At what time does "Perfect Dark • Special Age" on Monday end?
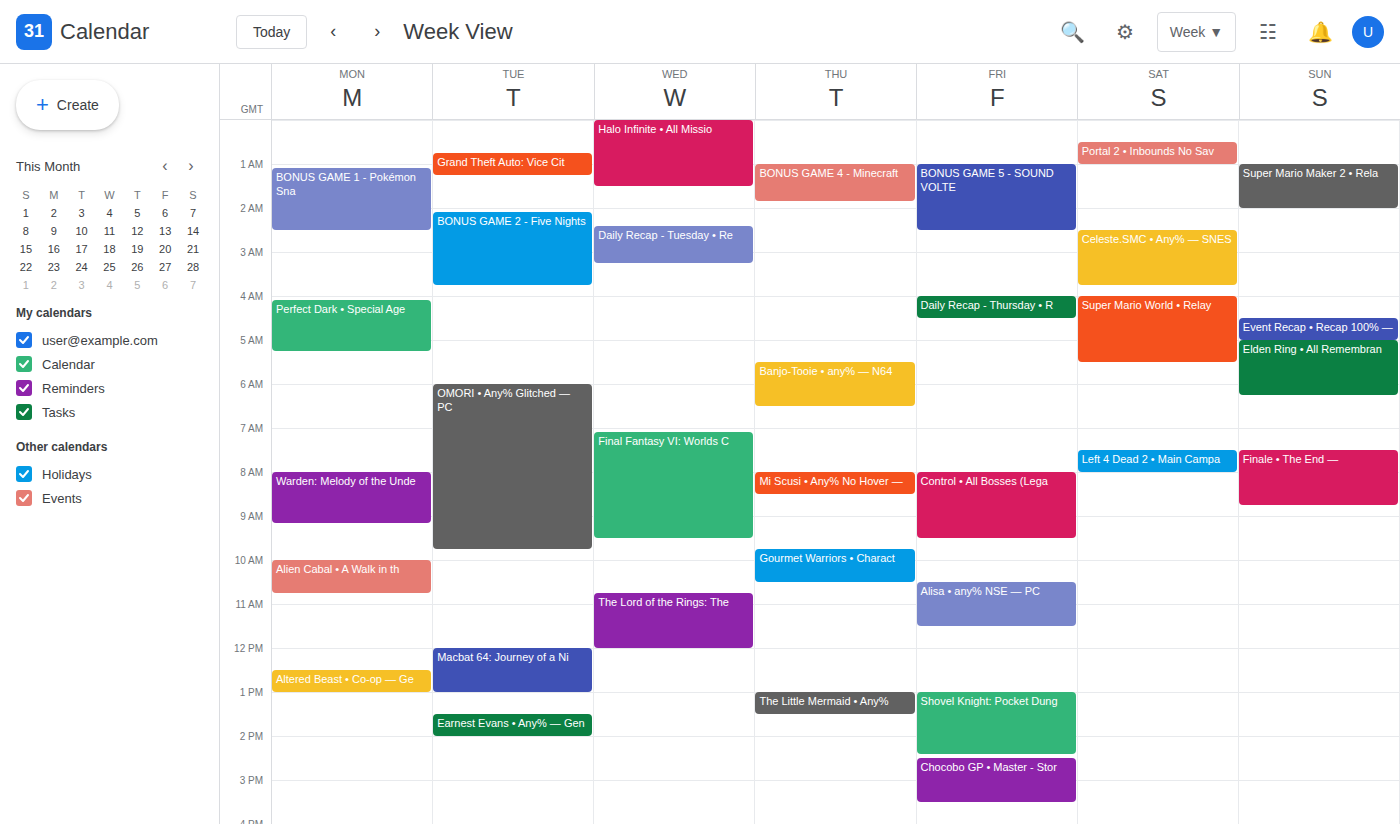
5:15 AM